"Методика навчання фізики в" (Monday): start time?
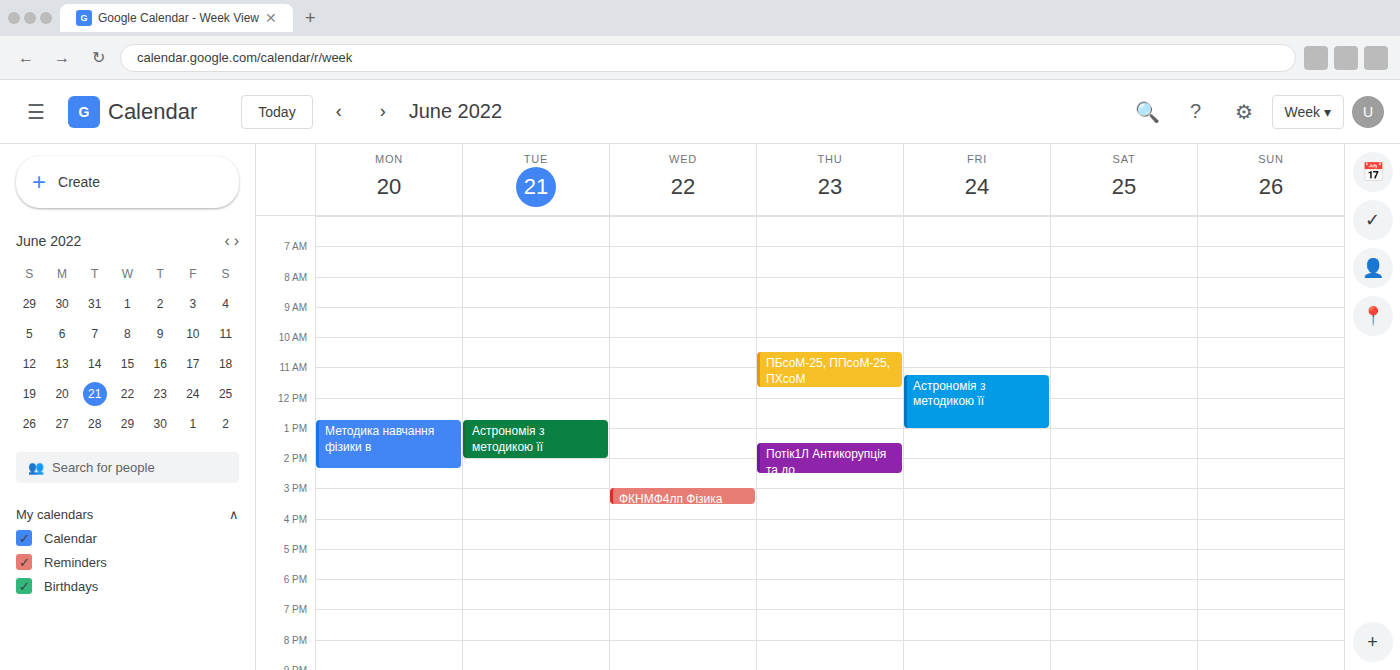
12:45 PM